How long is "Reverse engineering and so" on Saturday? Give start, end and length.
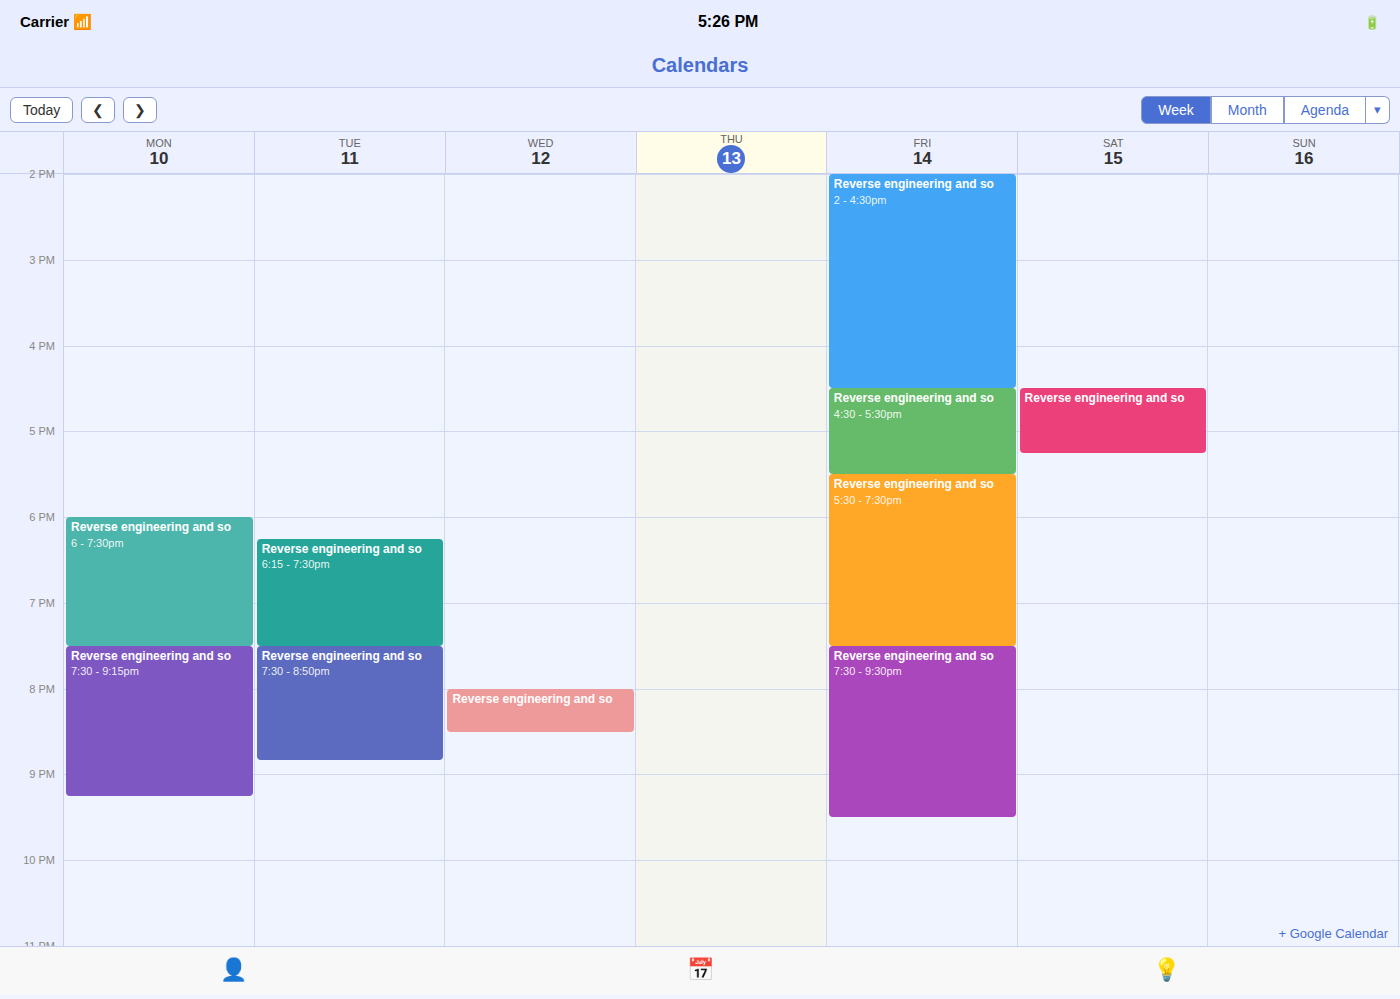
4:30 PM to 5:15 PM, 45 minutes